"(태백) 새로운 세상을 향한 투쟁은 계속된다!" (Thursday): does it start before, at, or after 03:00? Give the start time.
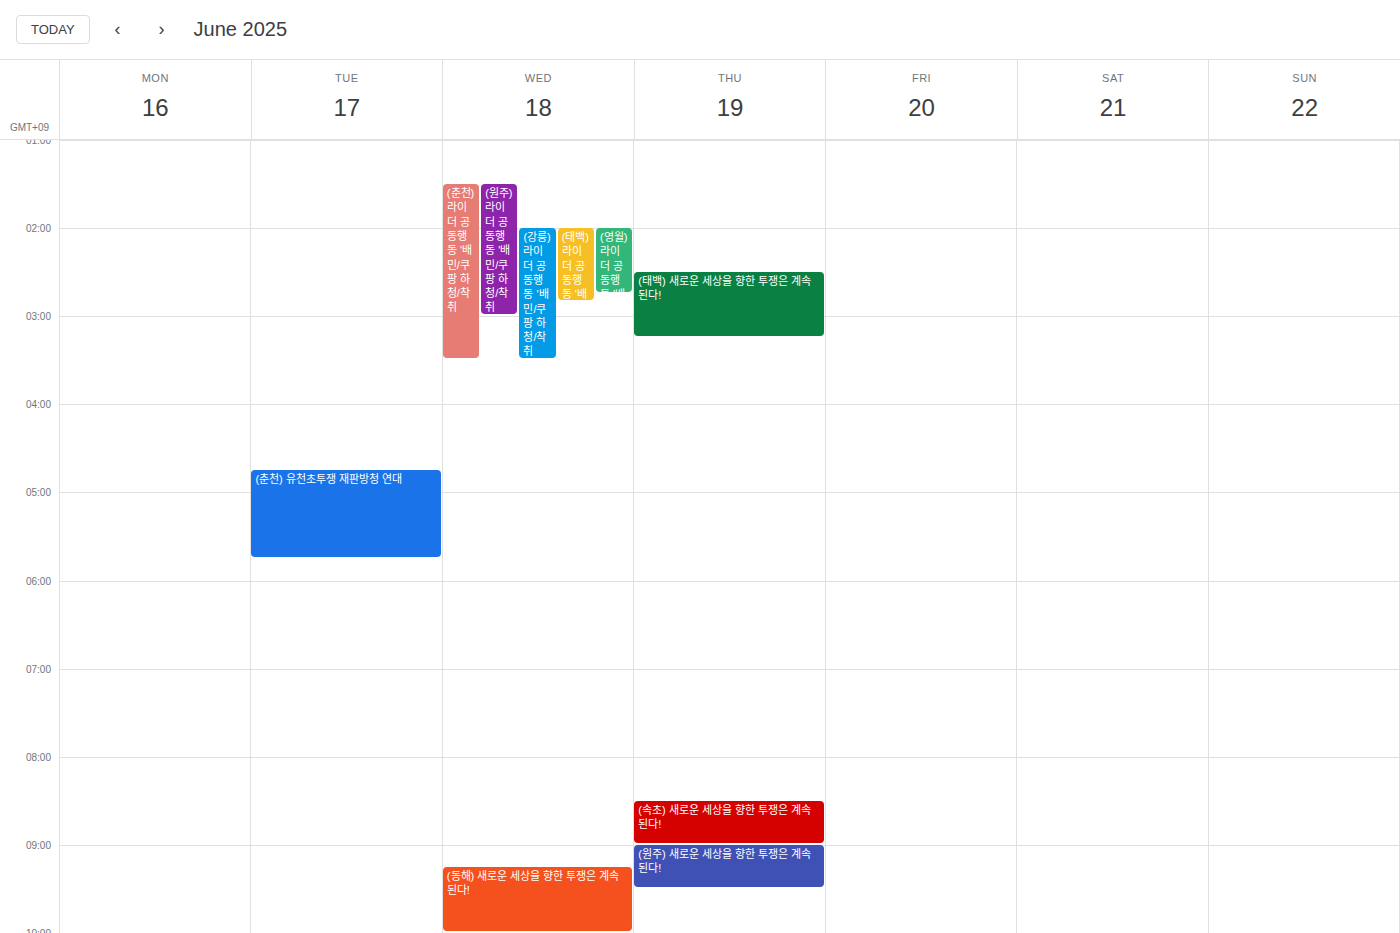
02:30 -- before 03:00, 30 minutes above the 03:00 line.